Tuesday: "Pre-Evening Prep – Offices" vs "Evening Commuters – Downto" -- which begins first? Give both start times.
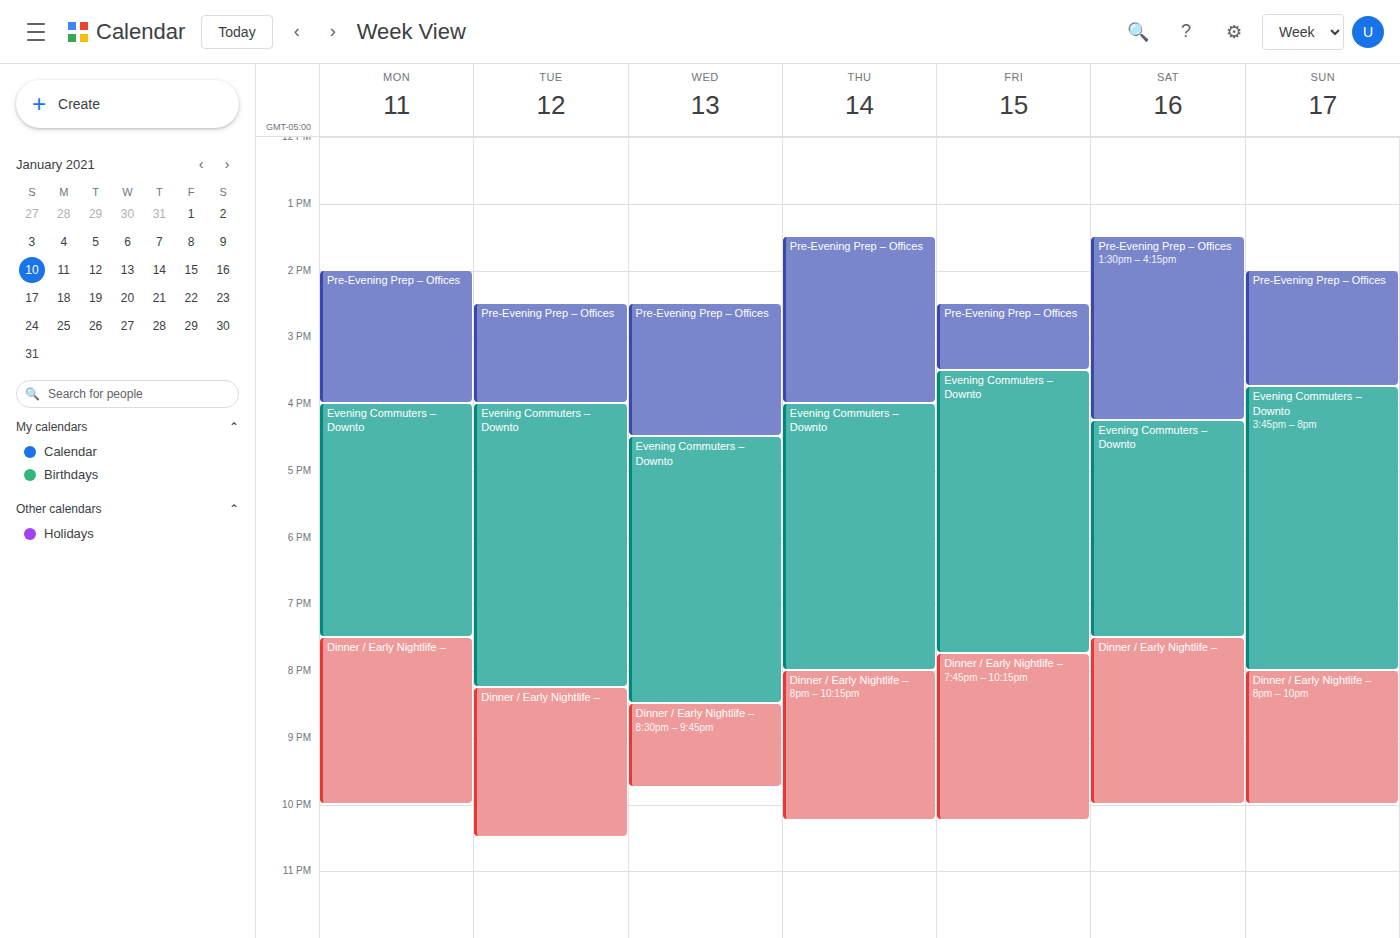
"Pre-Evening Prep – Offices" 14:30; "Evening Commuters – Downto" 16:00.